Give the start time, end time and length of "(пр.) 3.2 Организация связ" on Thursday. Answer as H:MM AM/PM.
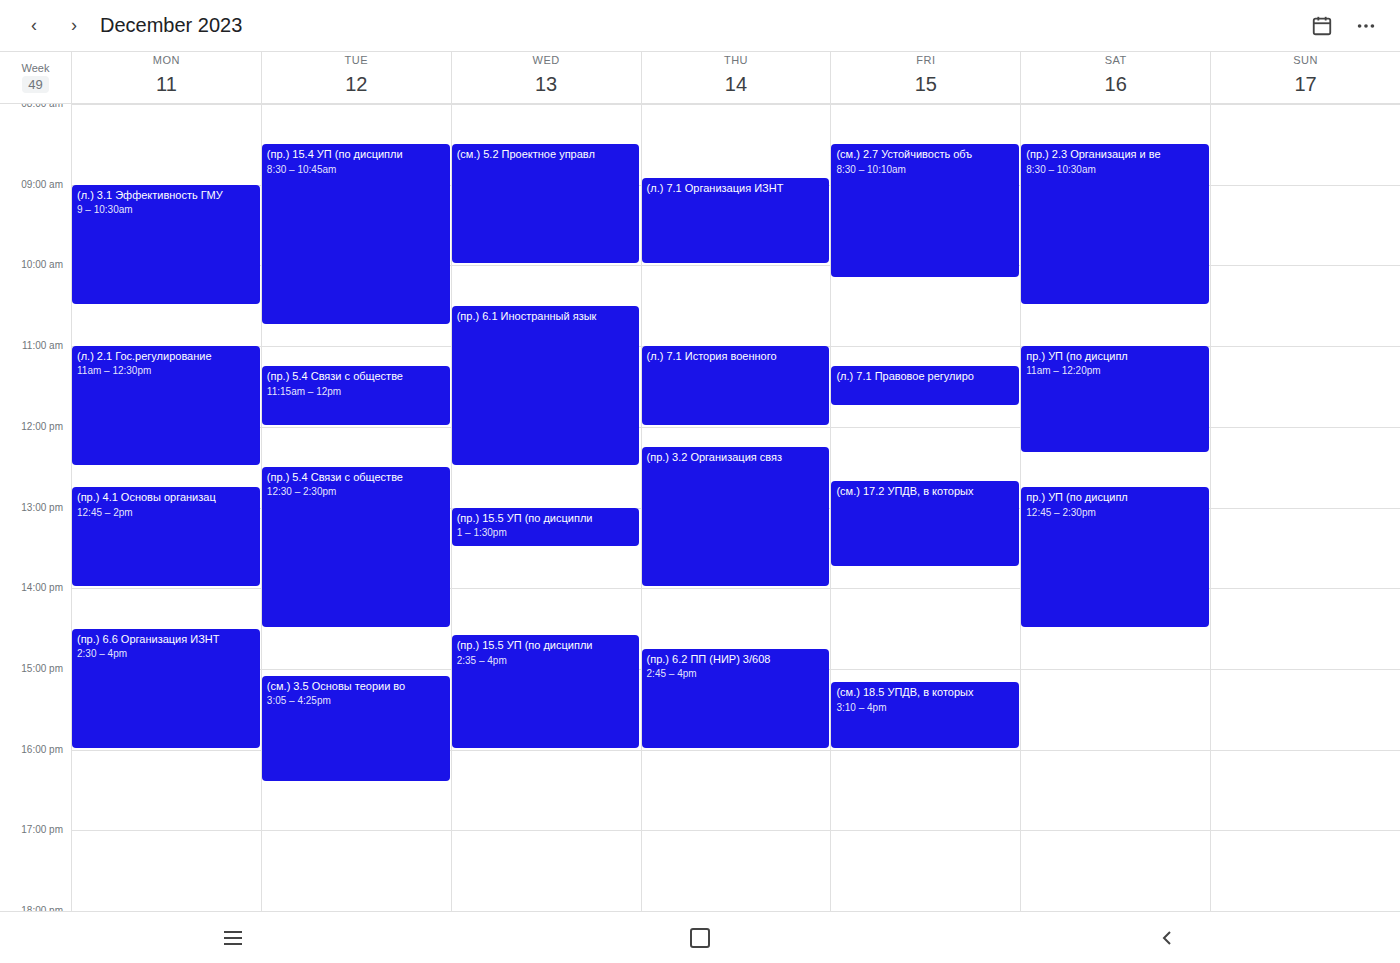
12:15 PM to 2:00 PM, 1 hour 45 minutes